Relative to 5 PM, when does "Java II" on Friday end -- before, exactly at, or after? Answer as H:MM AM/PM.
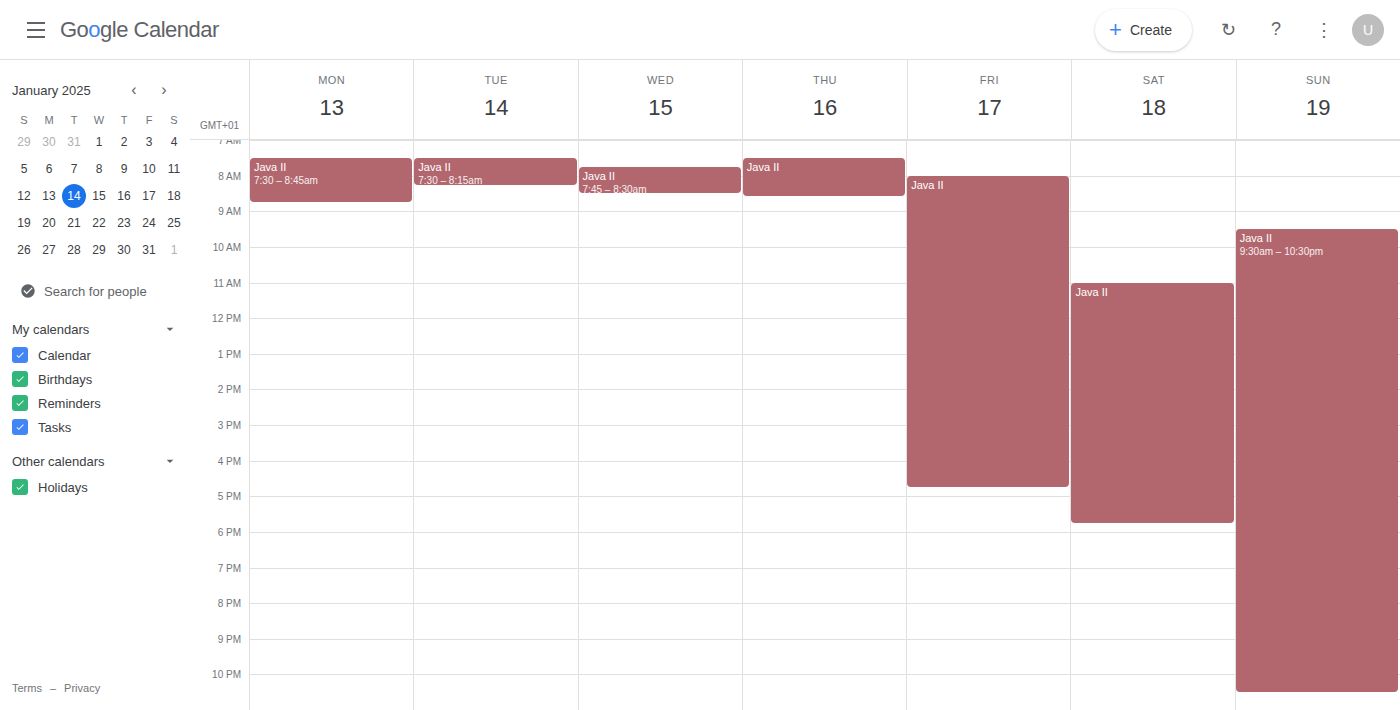
4:45 PM -- before 5 PM, 15 minutes above the 5 PM line.